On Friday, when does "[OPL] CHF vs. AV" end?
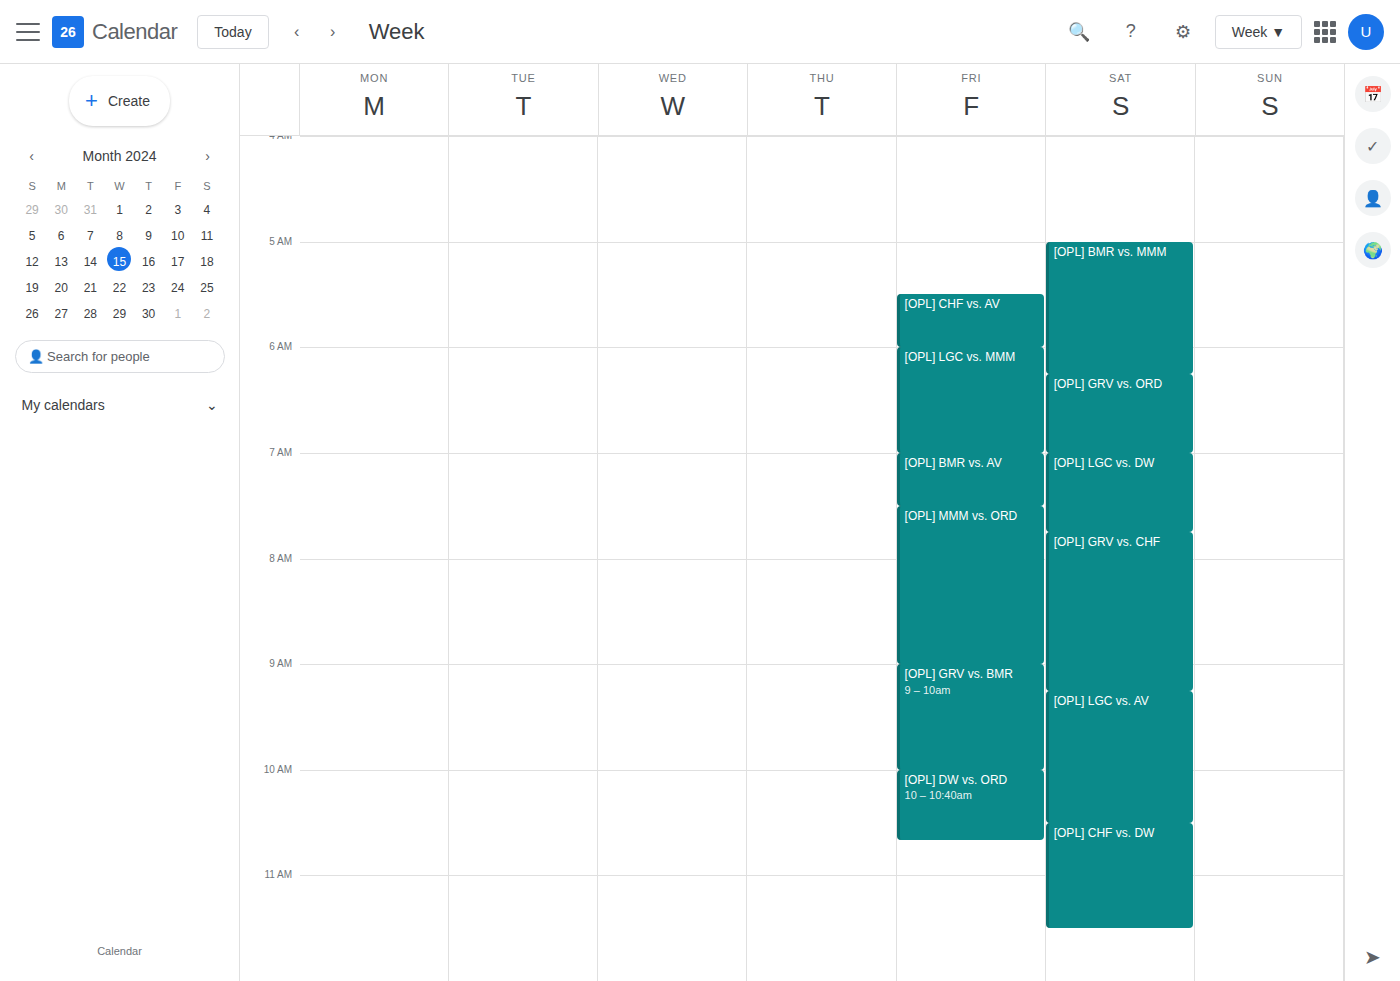
6:00 AM